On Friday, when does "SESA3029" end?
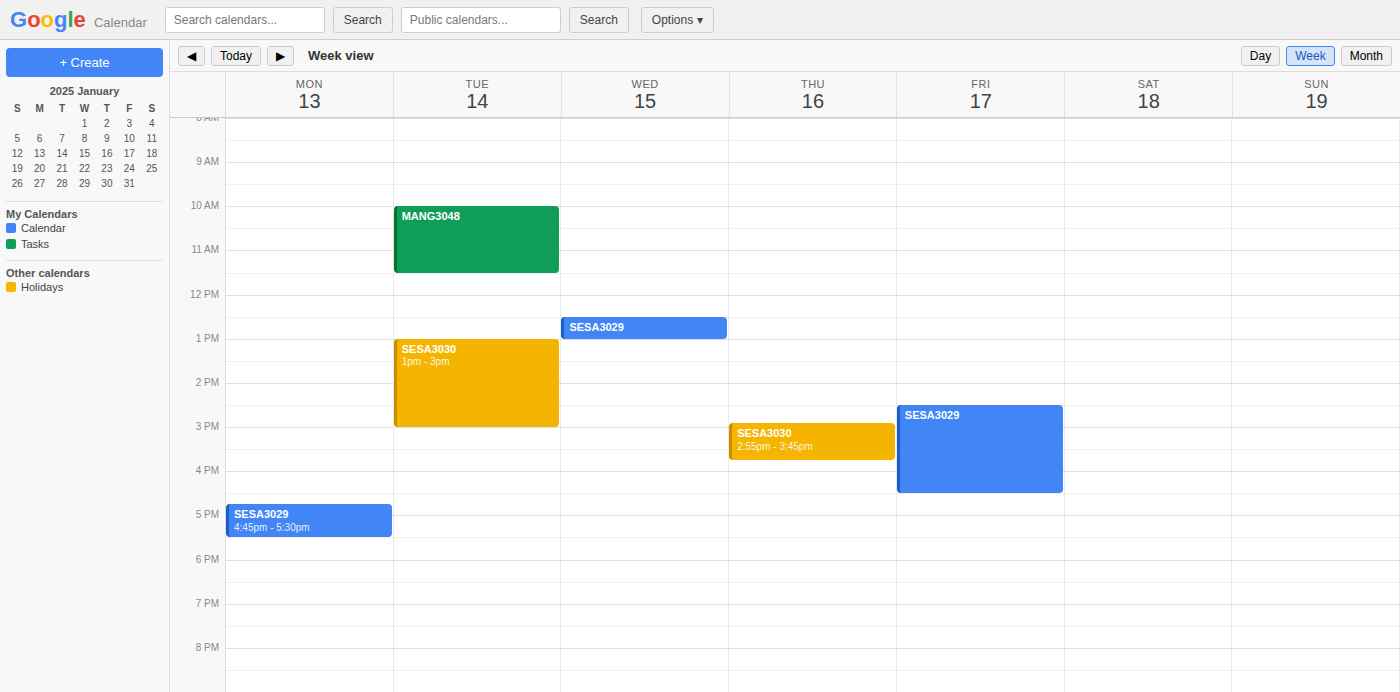
4:30 PM